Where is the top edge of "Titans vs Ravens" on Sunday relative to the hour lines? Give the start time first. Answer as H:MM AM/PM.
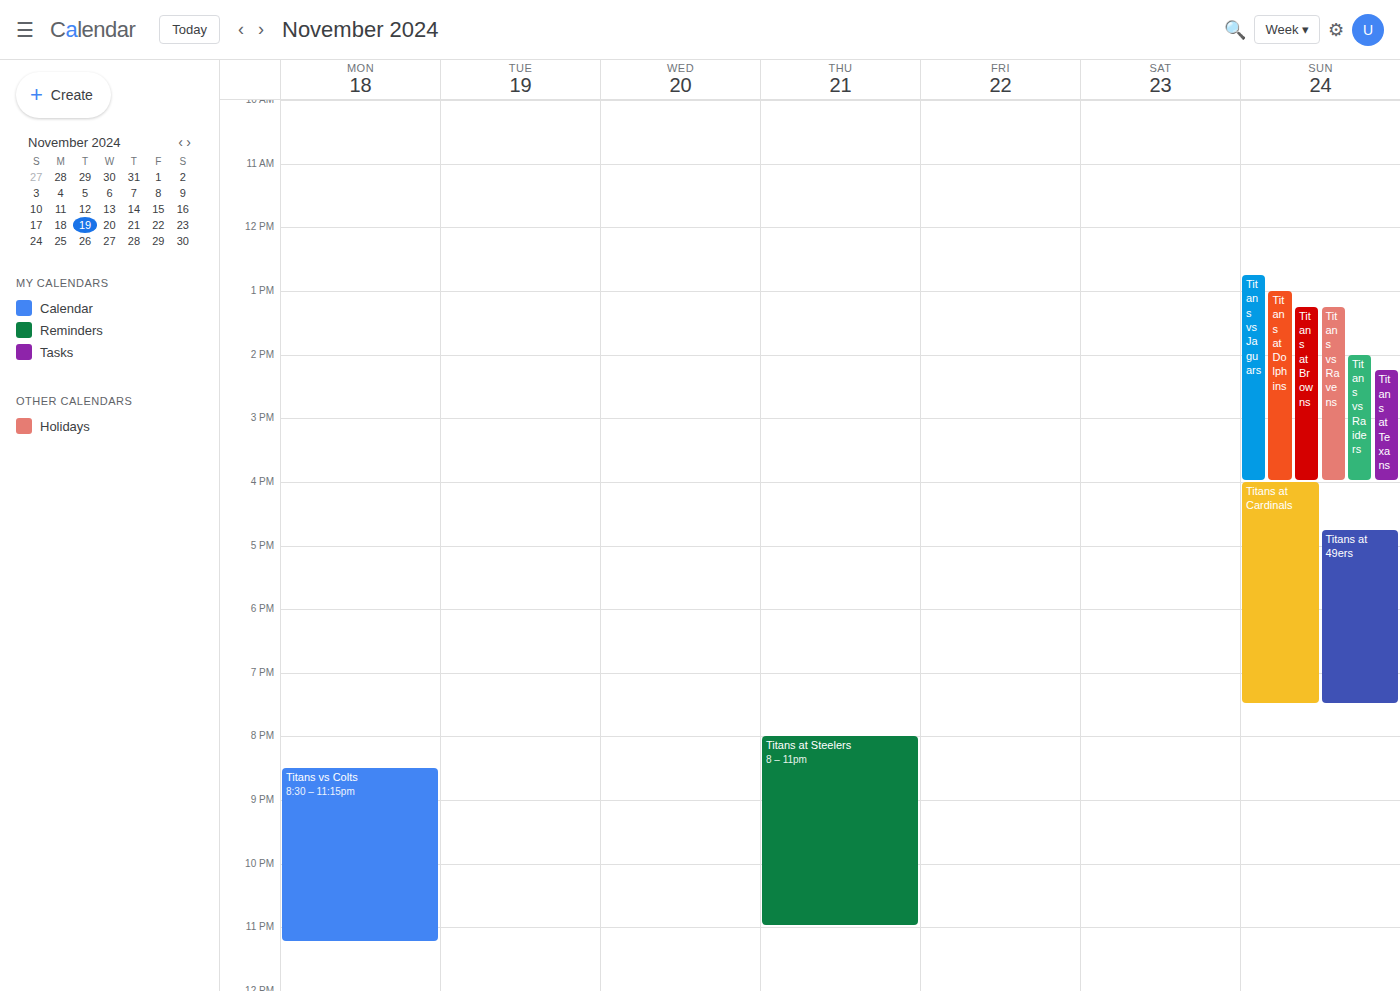
1:15 PM -- neither: a quarter of the way from the 1 PM line to the 2 PM line.